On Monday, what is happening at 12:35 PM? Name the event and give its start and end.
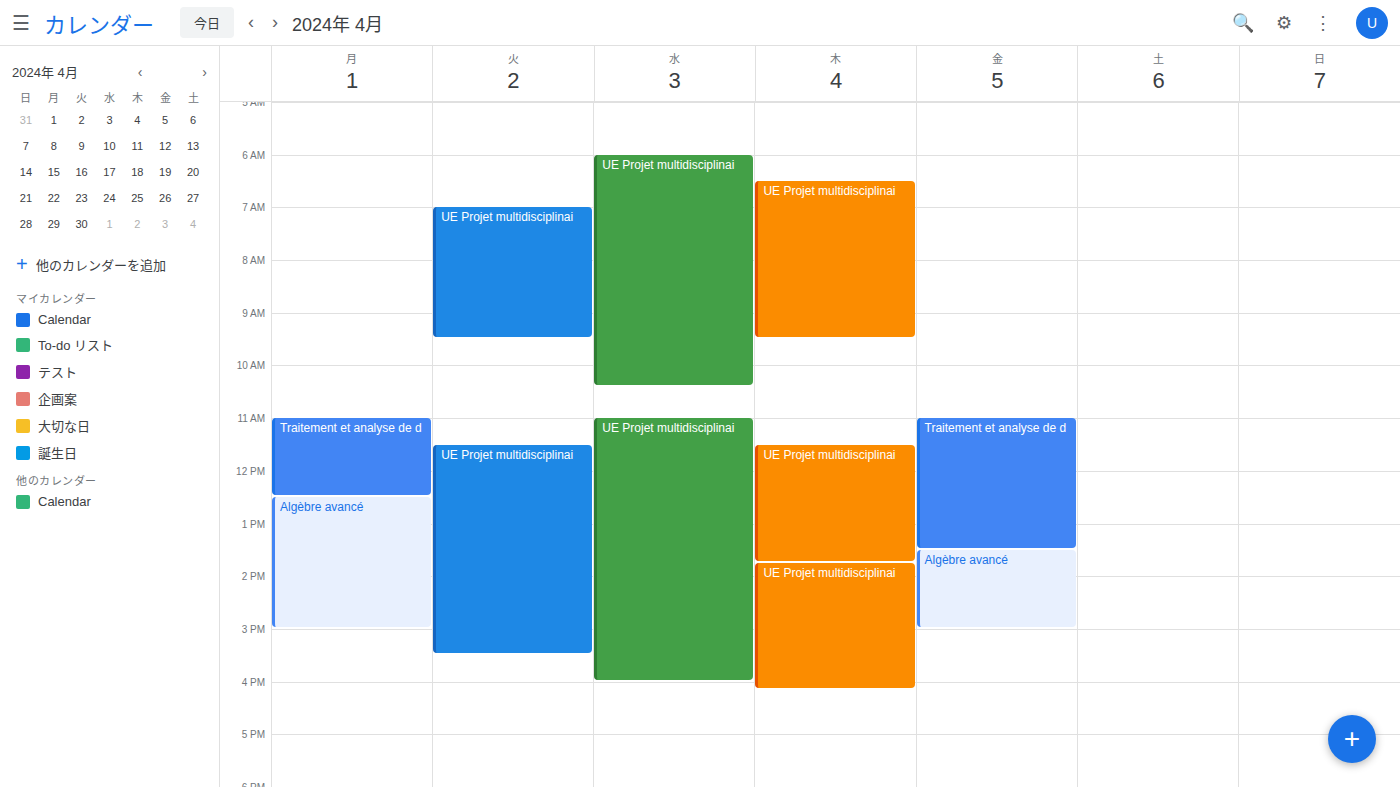
"Algèbre avancé", 12:30 PM to 3:00 PM